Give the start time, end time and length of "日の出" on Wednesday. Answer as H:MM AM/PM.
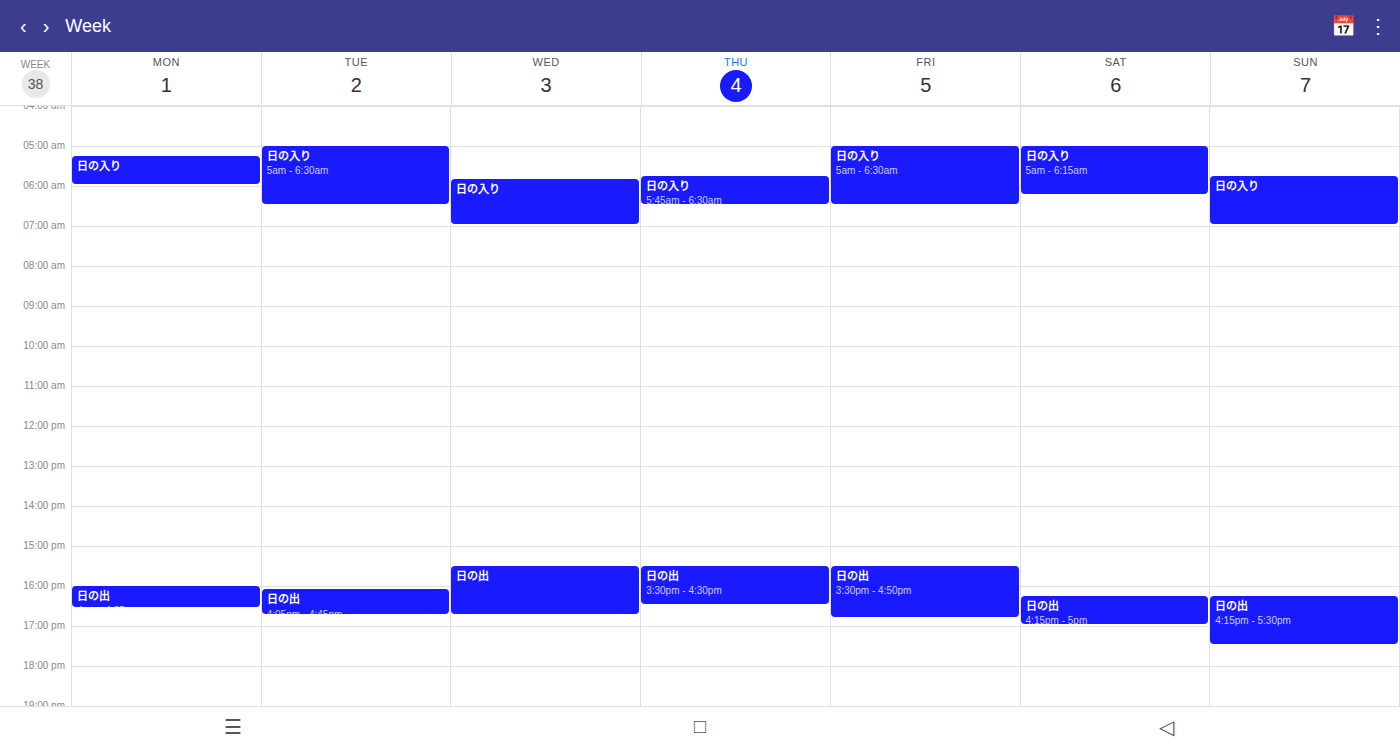
3:30 PM to 4:45 PM, 1 hour 15 minutes